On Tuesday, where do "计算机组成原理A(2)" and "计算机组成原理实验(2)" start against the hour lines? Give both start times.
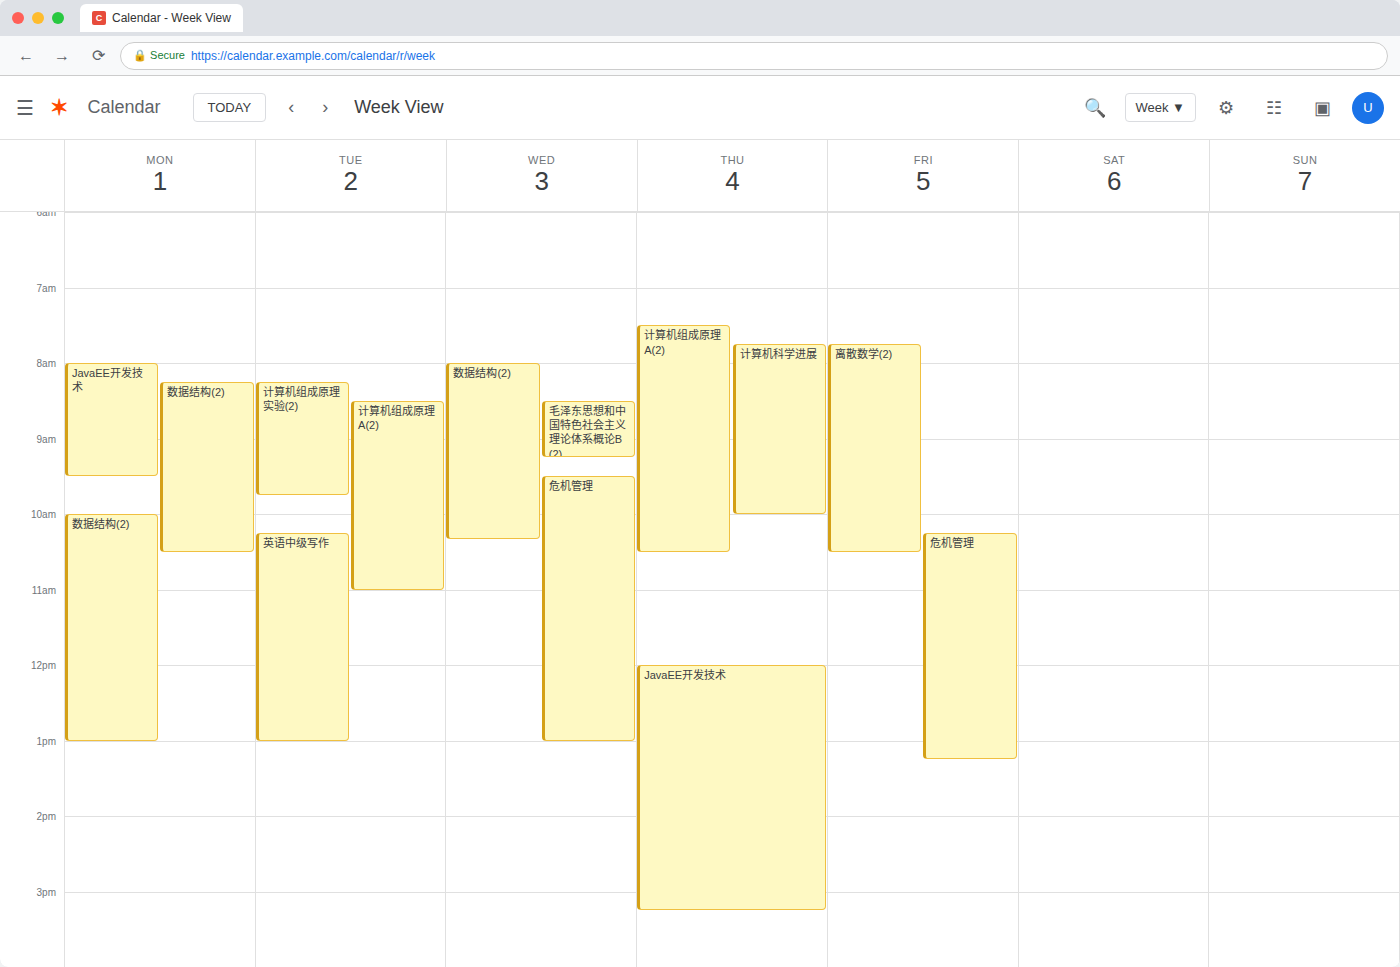
"计算机组成原理A(2)": 8:30 AM, halfway between the 8 AM and 9 AM lines. "计算机组成原理实验(2)": 8:15 AM, neither: a quarter of the way from the 8 AM line to the 9 AM line.